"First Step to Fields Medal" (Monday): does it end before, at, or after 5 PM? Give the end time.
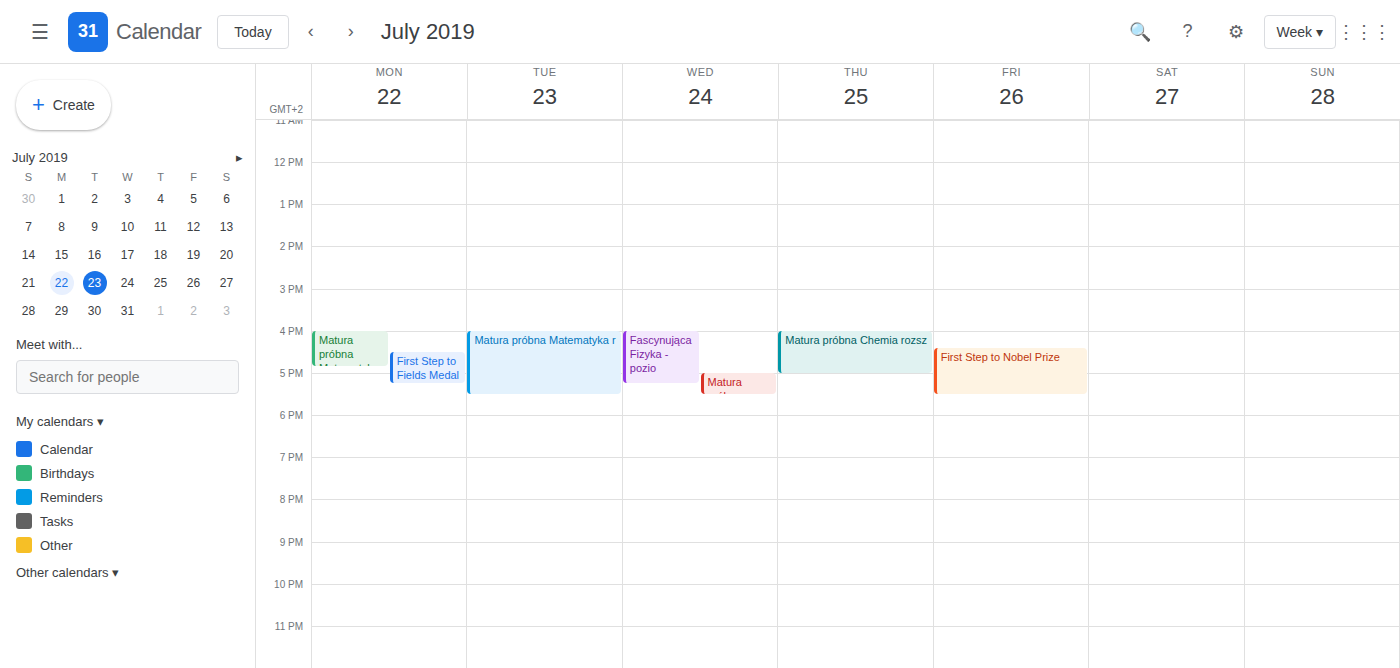
5:15 PM -- after 5 PM, 15 minutes below the 5 PM line.